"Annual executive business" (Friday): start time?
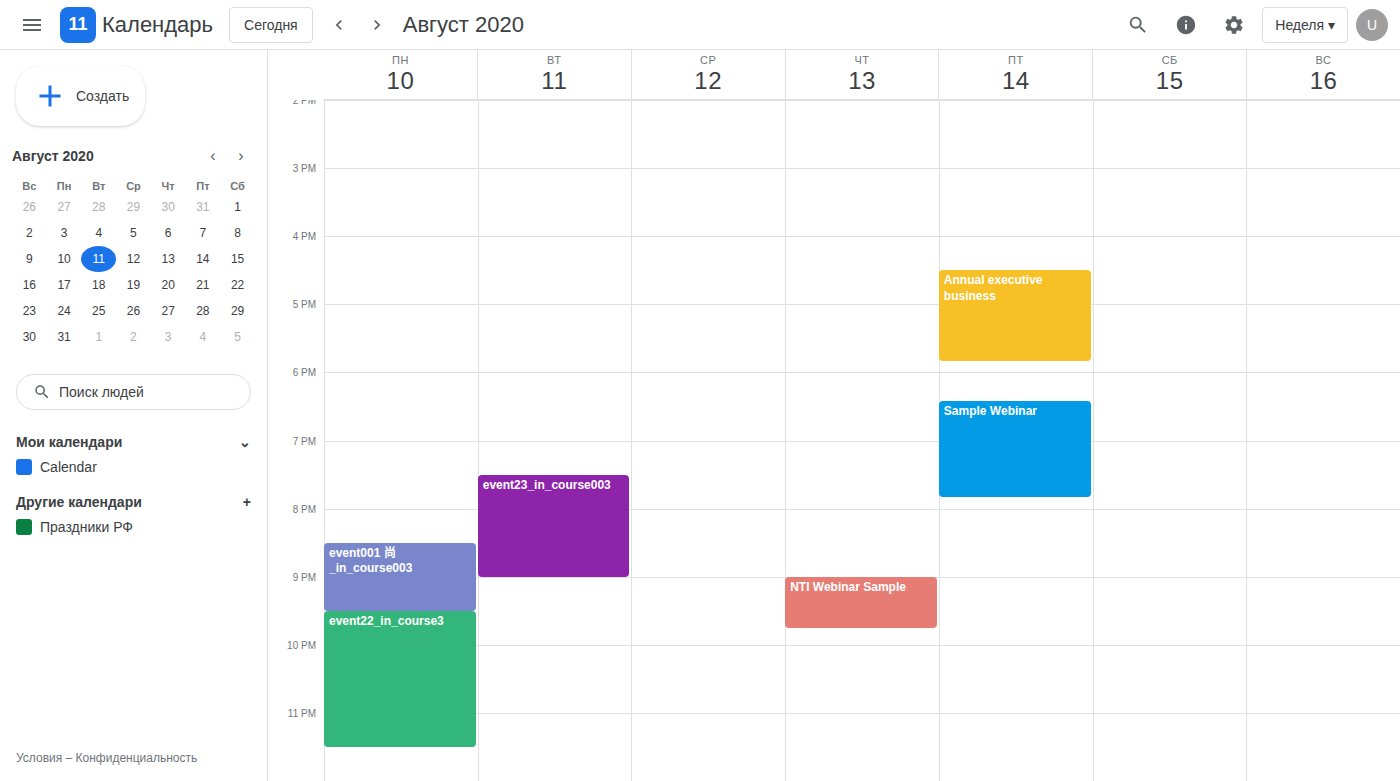
16:30